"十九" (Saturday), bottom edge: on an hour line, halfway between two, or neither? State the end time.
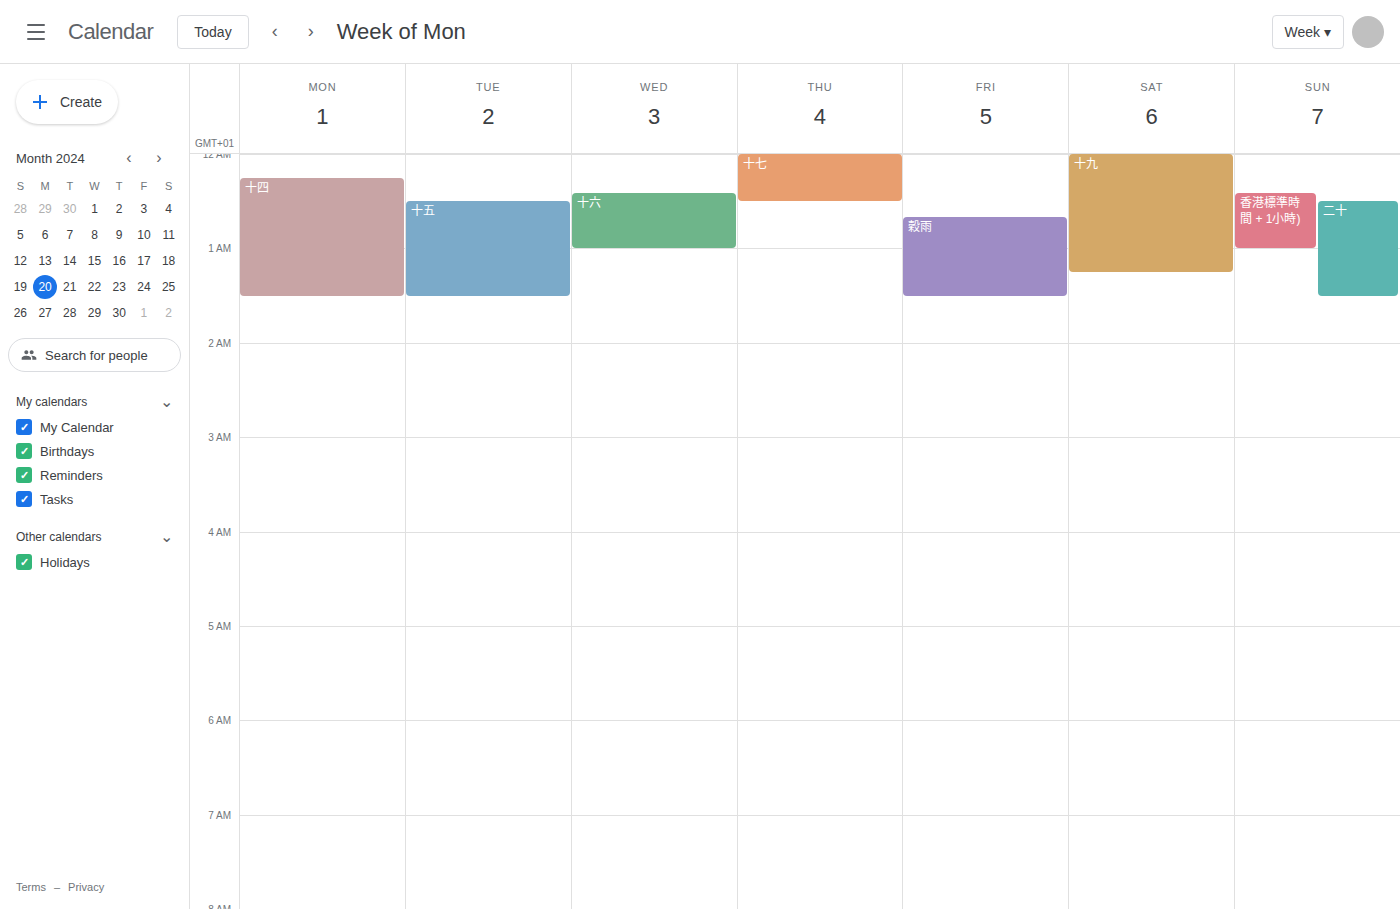
1:15 AM -- neither: a quarter of the way from the 1 AM line to the 2 AM line.